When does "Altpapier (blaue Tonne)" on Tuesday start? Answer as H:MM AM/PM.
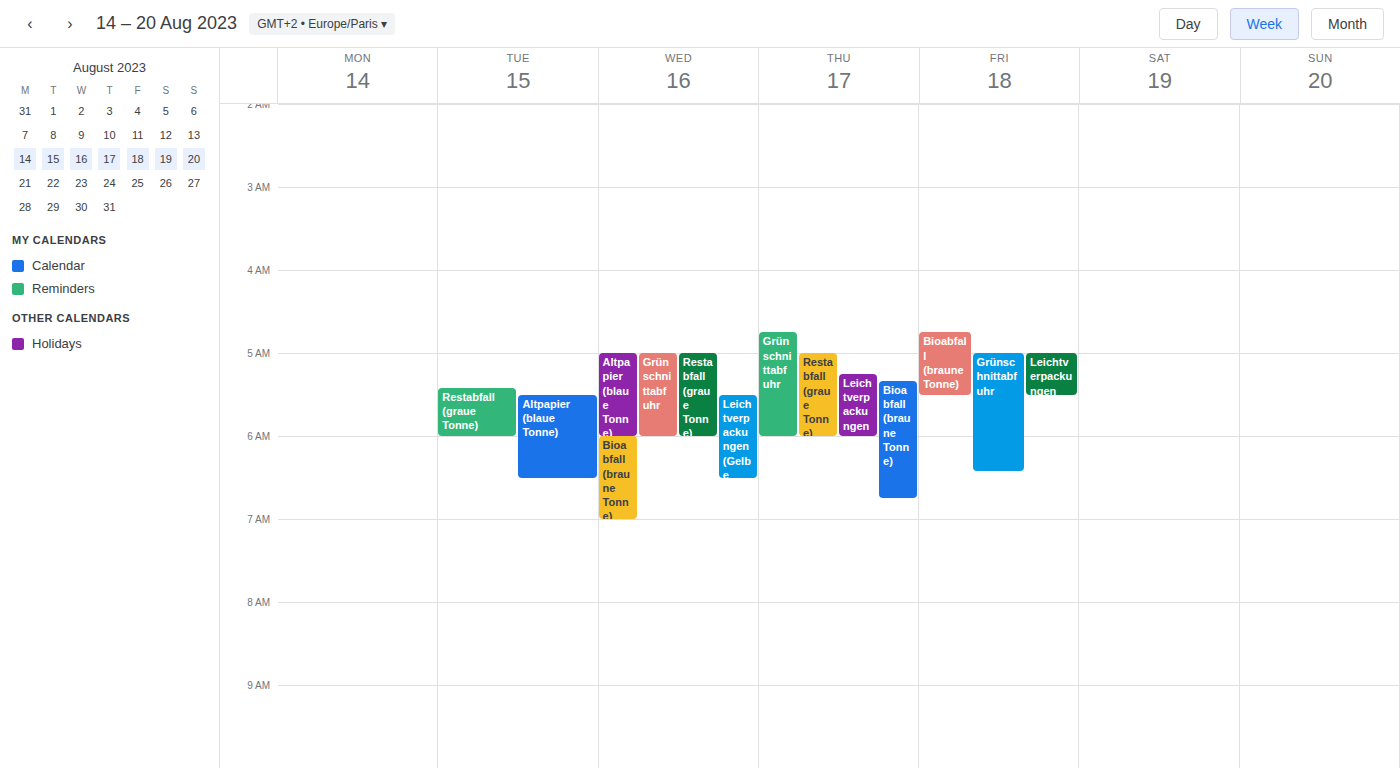
5:30 AM